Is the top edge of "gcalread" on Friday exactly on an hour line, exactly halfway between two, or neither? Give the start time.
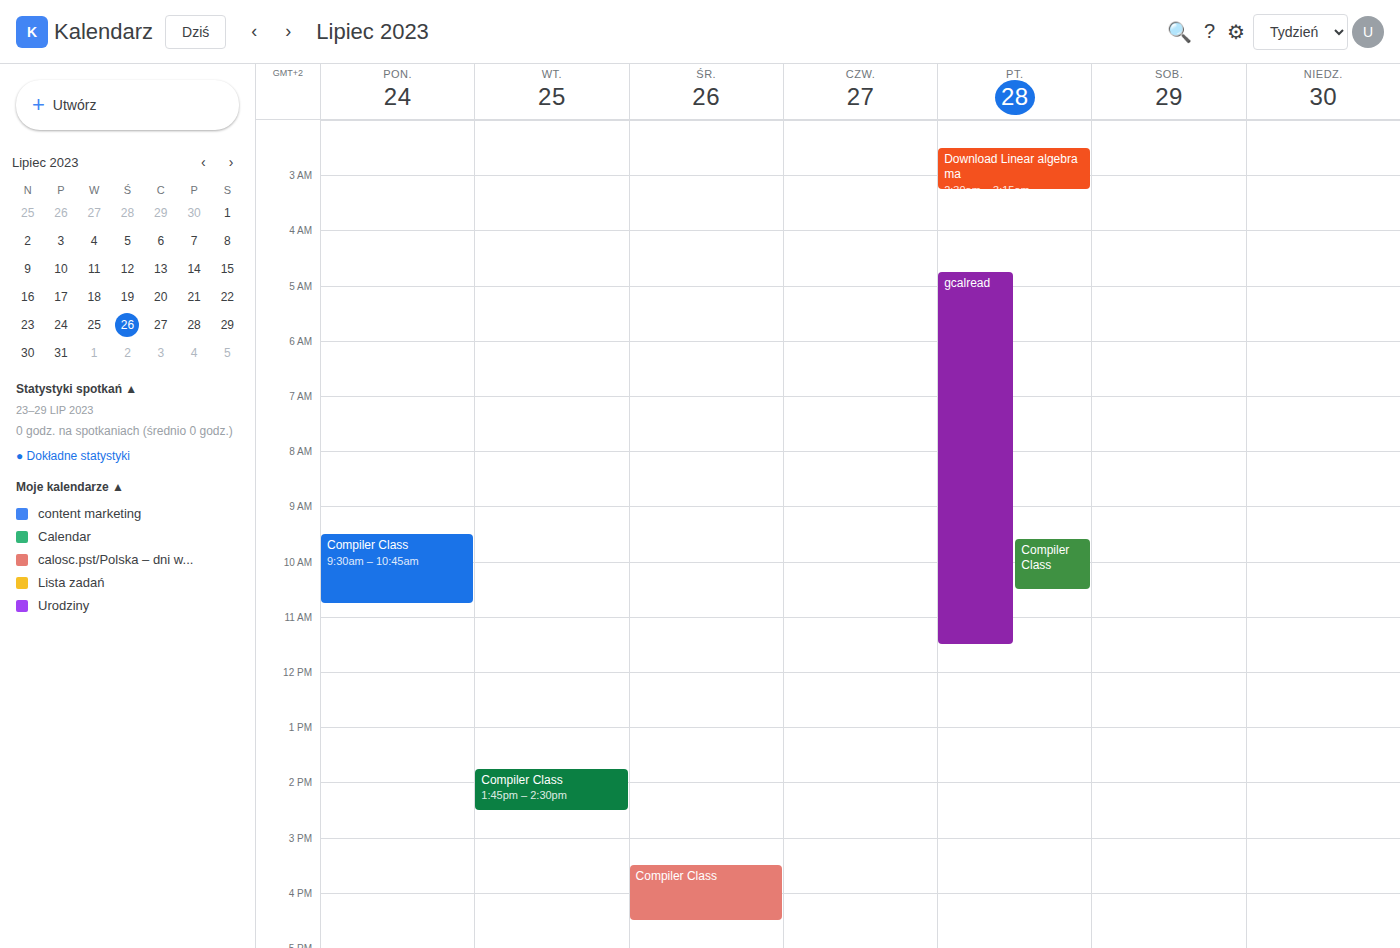
4:45 AM -- neither: three quarters of the way from the 4 AM line to the 5 AM line.